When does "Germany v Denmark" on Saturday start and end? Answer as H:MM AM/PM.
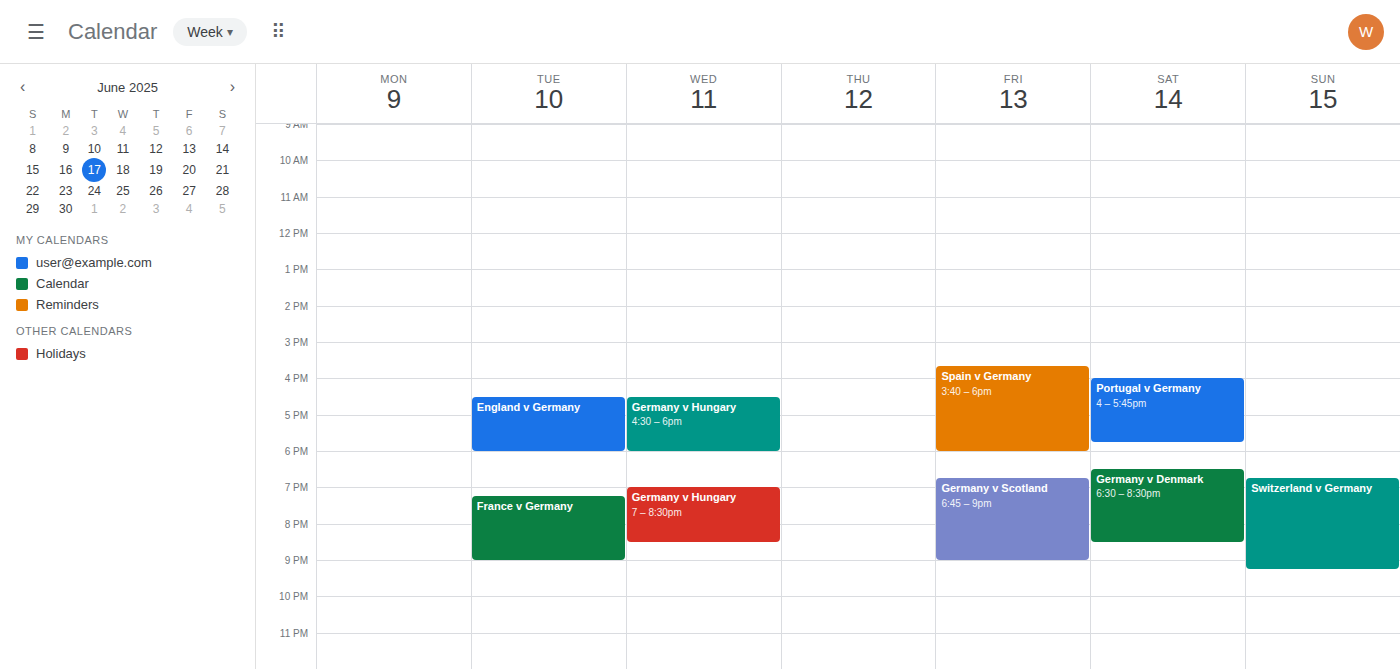
6:30 PM to 8:30 PM